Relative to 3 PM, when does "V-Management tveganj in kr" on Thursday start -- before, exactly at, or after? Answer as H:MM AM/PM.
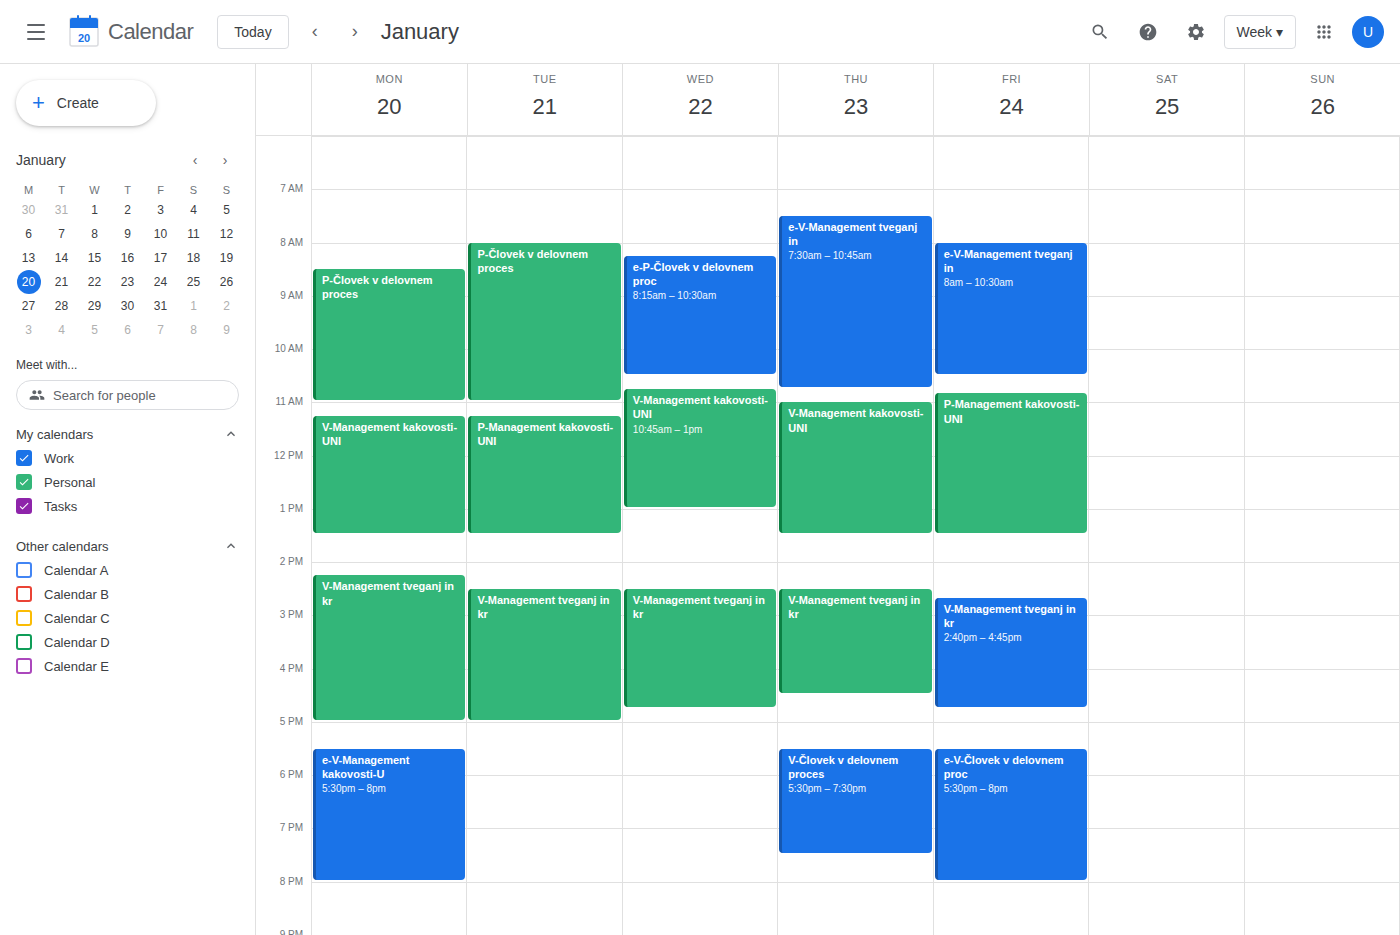
2:30 PM -- before 3 PM, 30 minutes above the 3 PM line.